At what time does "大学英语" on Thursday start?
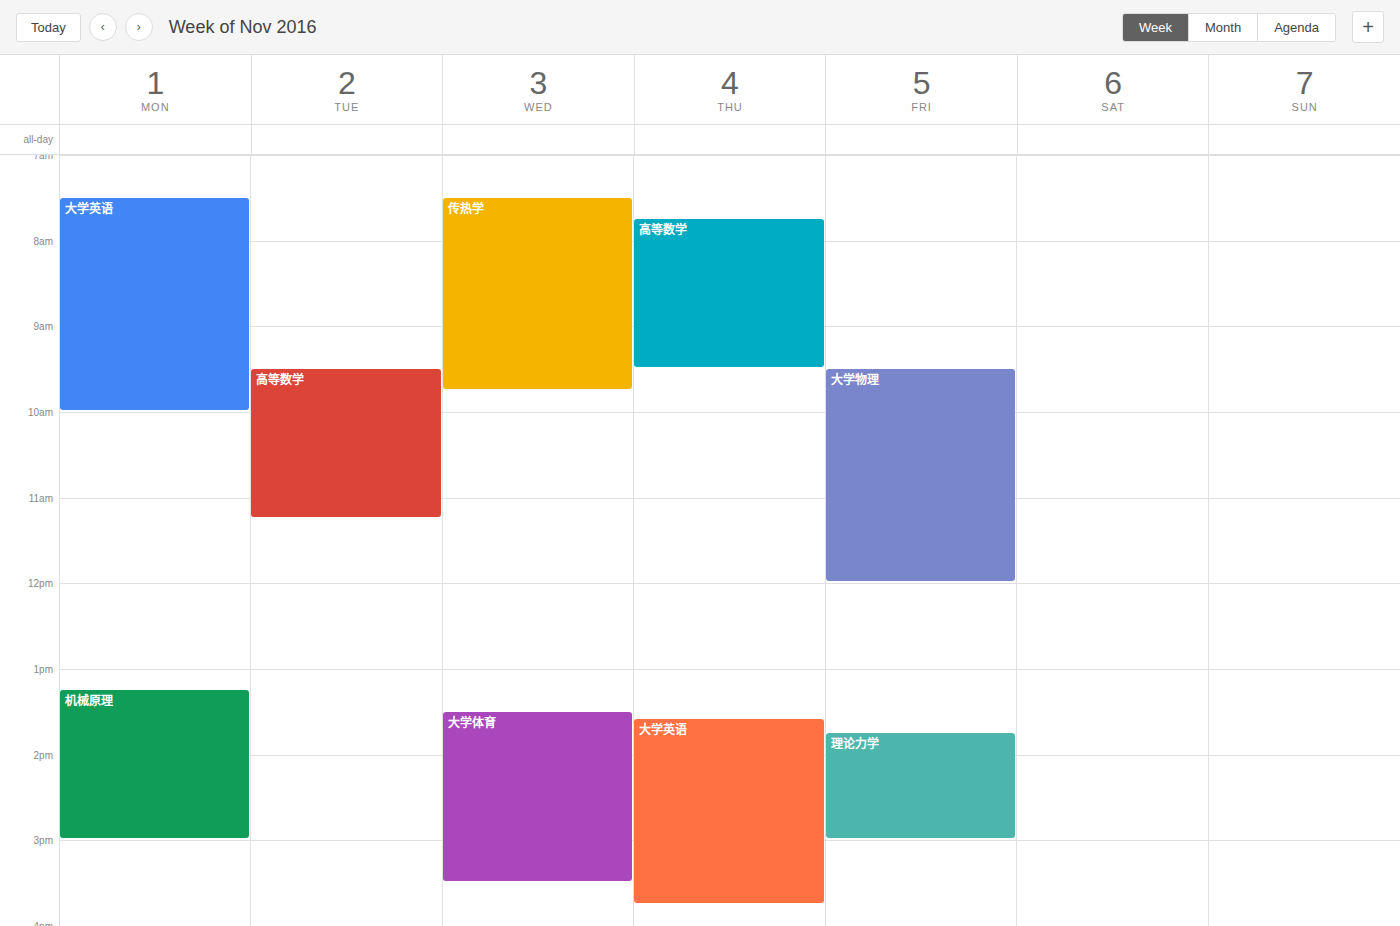
1:35 PM